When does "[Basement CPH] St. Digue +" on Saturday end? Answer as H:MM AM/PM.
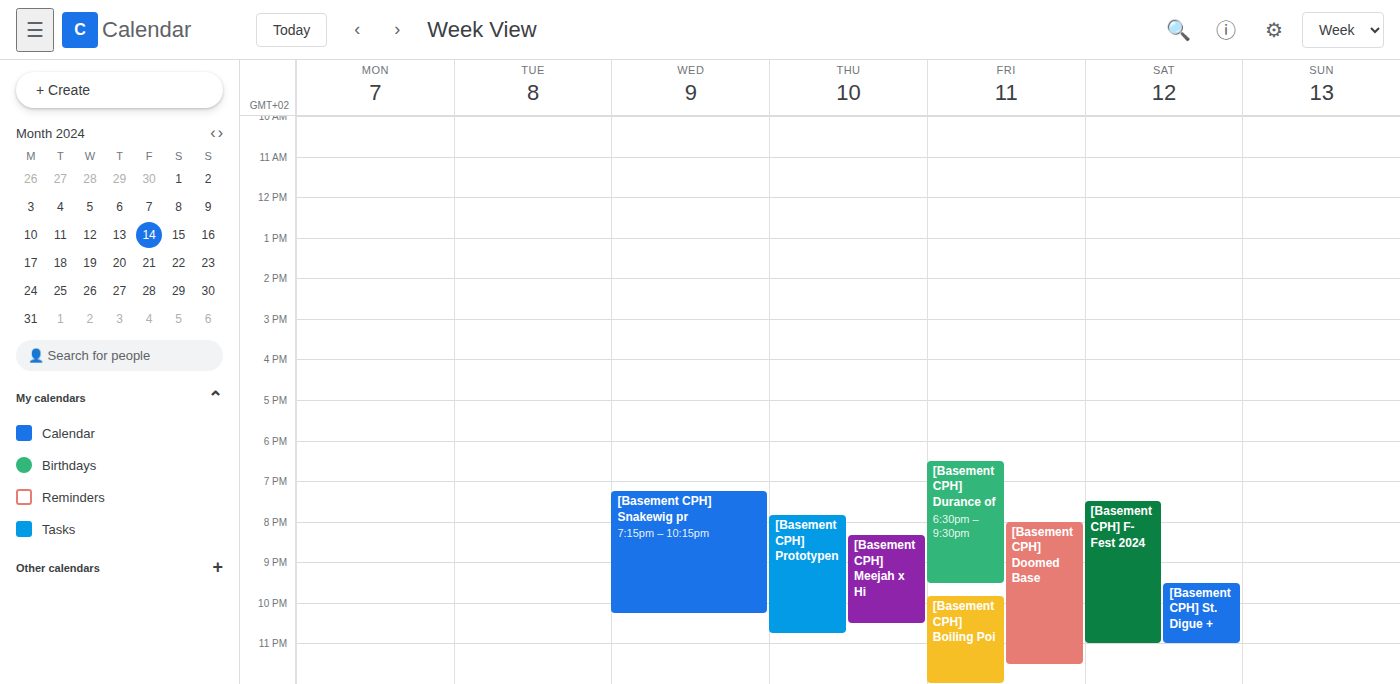
11:00 PM